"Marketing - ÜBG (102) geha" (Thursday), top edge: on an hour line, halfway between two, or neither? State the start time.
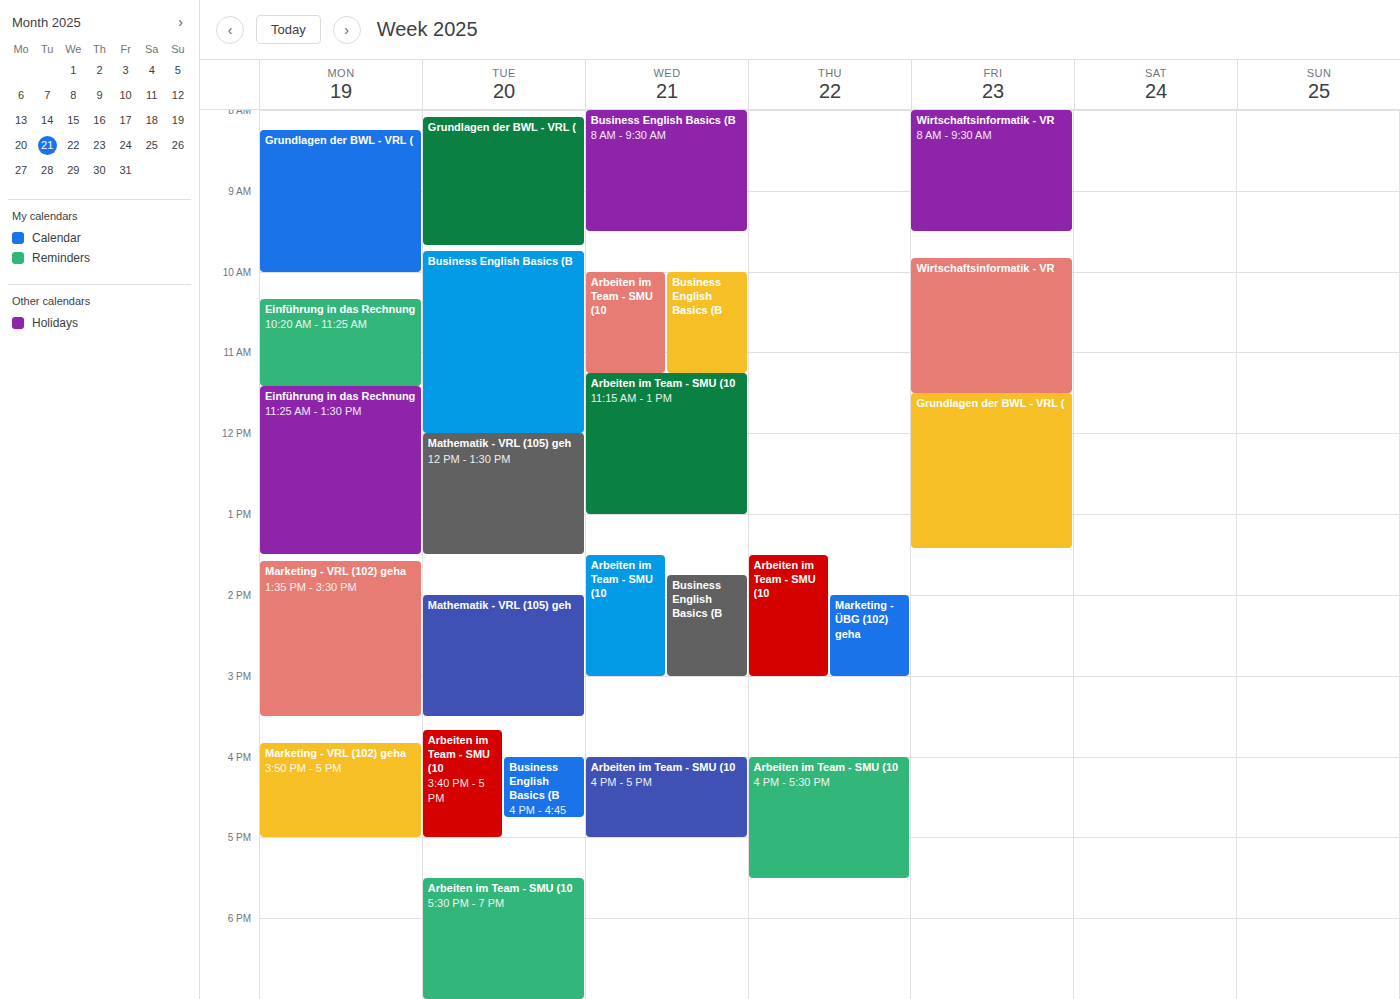
14:00 -- exactly on the 14:00 line.